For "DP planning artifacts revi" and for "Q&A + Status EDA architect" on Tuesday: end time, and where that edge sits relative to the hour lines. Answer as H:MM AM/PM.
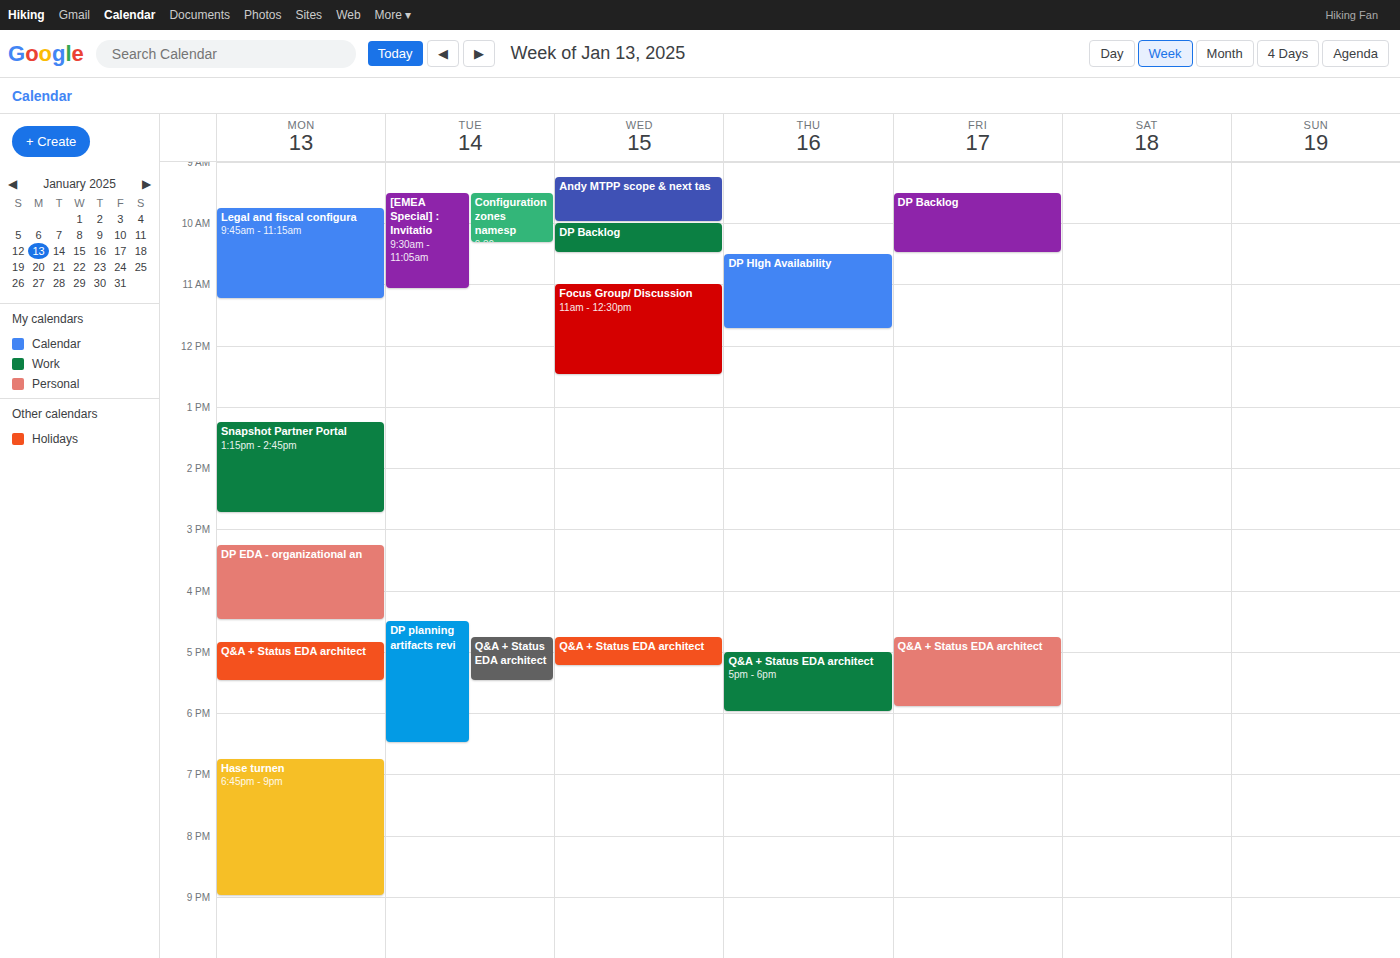
"DP planning artifacts revi": 6:30 PM, halfway between the 6 PM and 7 PM lines. "Q&A + Status EDA architect": 5:30 PM, halfway between the 5 PM and 6 PM lines.